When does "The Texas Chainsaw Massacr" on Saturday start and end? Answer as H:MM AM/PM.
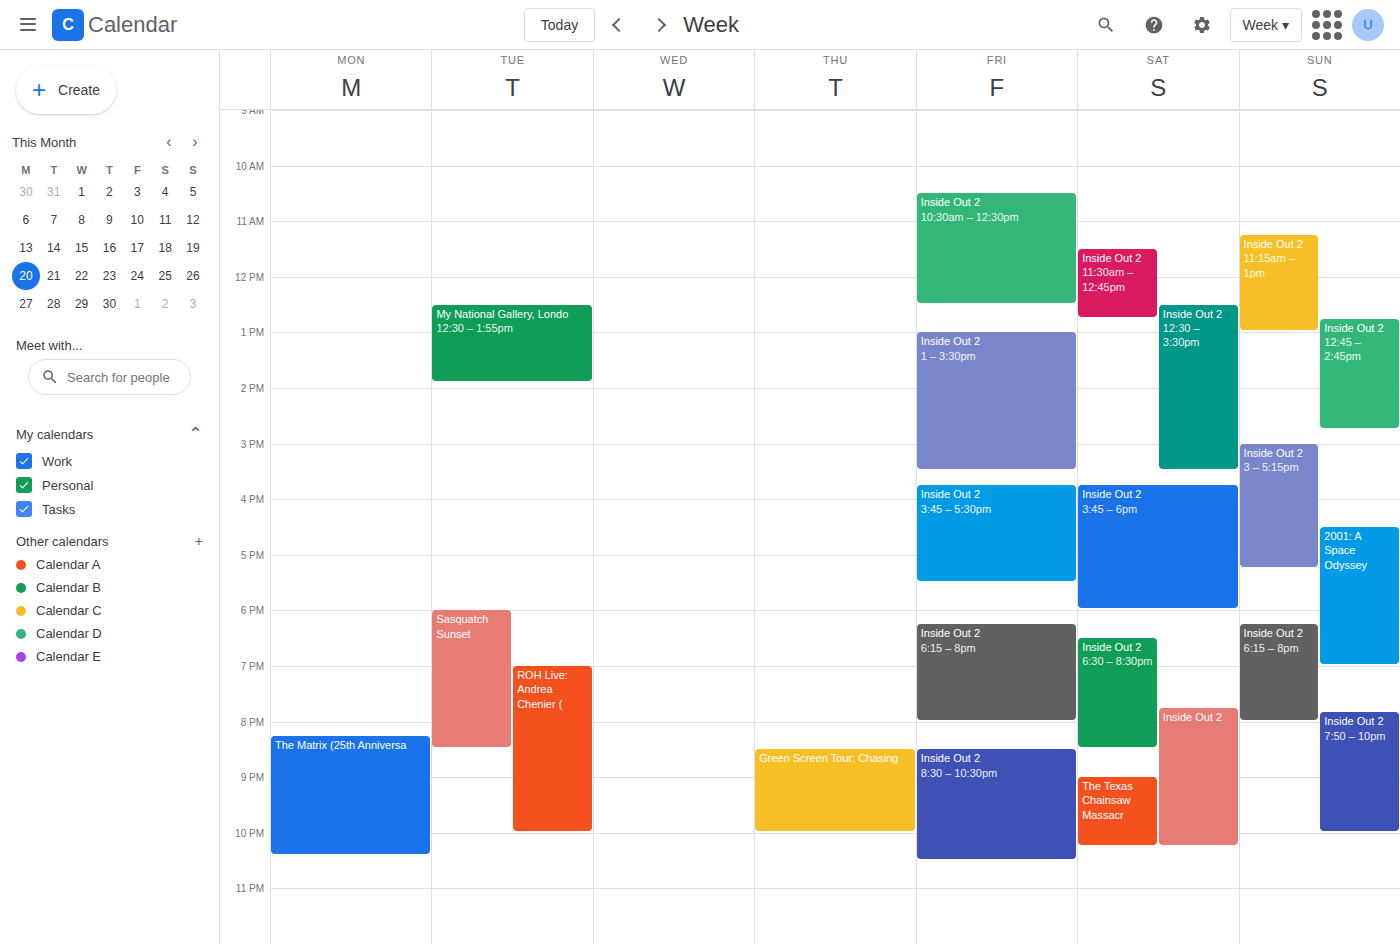
9:00 PM to 10:15 PM